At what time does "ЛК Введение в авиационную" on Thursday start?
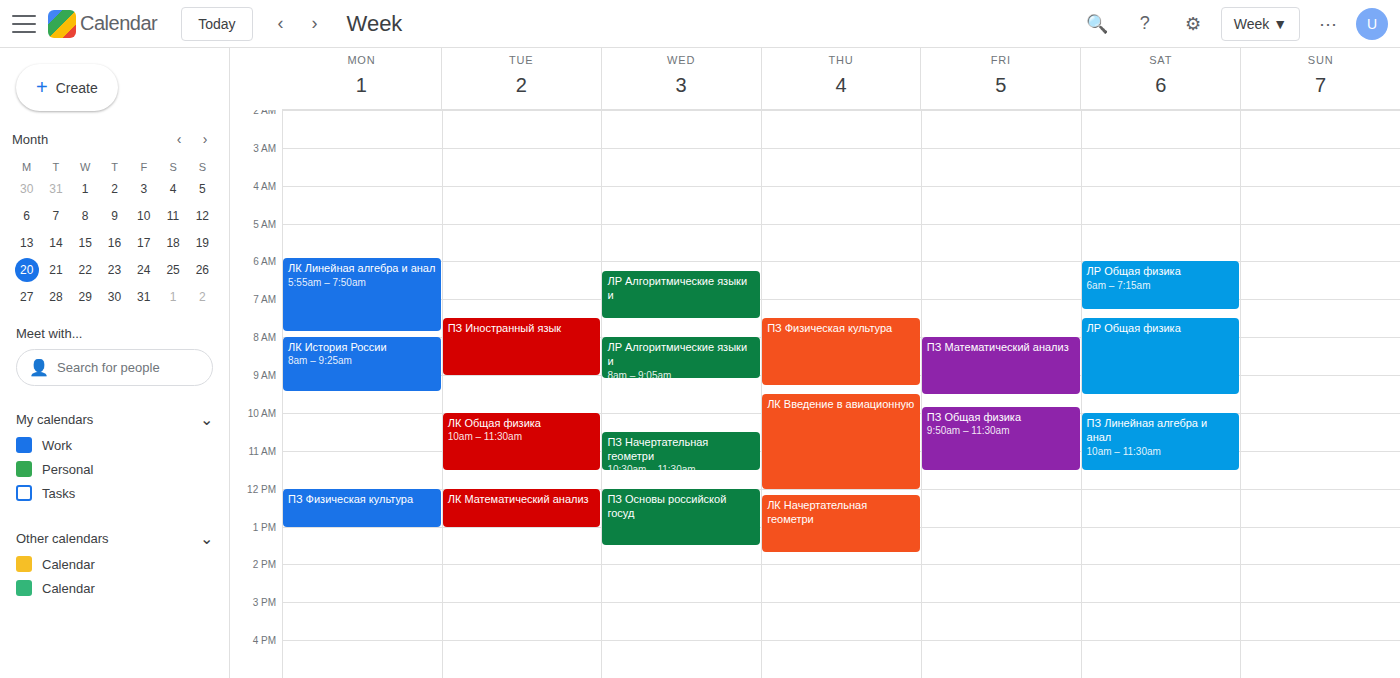
9:30 AM